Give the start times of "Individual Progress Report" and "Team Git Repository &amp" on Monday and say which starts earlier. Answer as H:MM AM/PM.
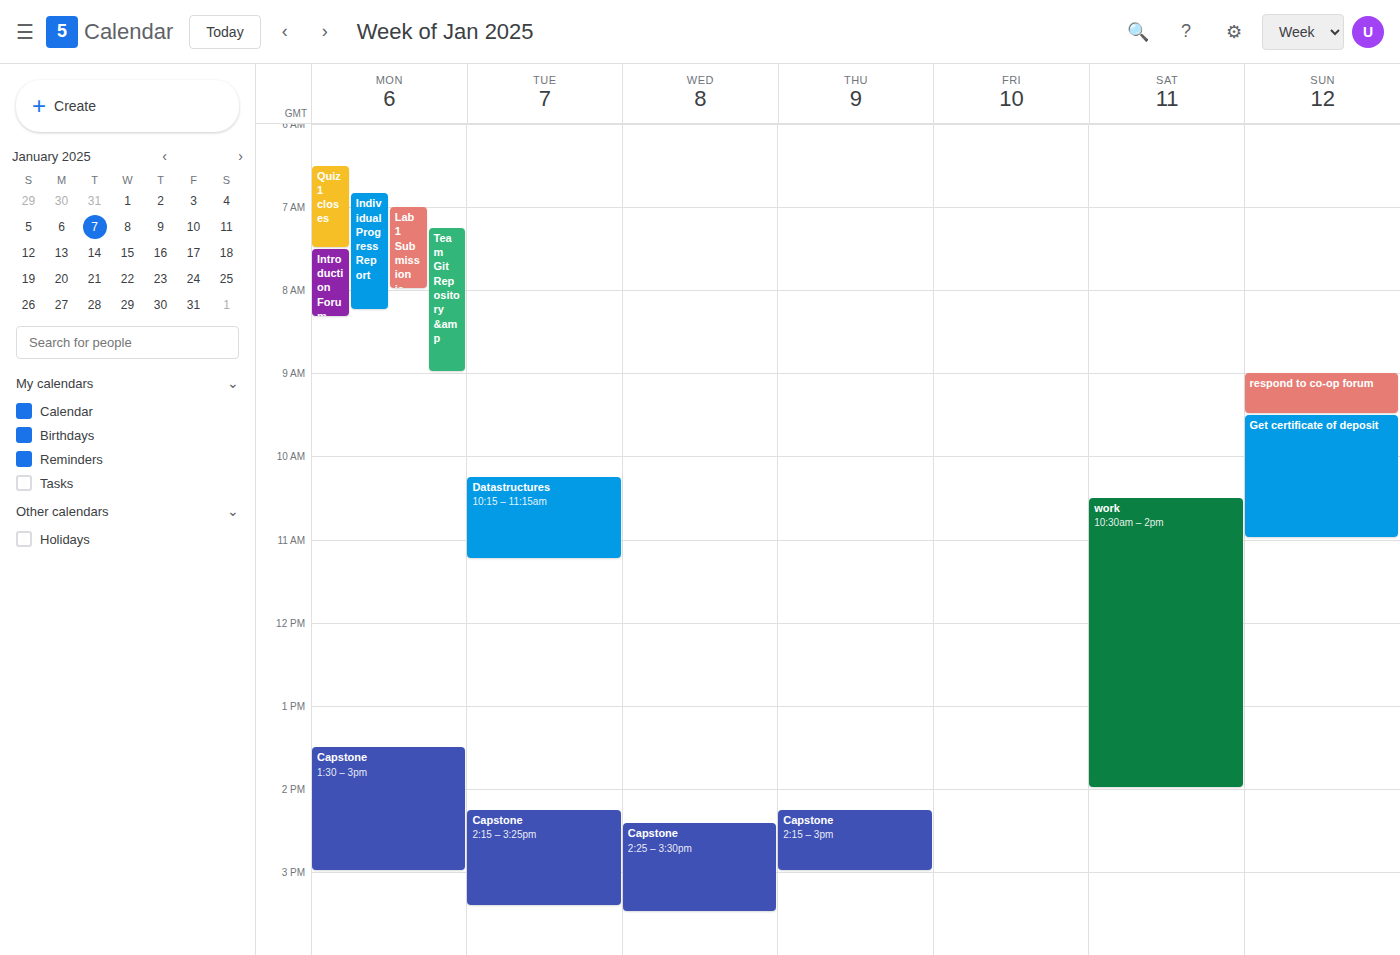
"Individual Progress Report" 6:50 AM; "Team Git Repository &amp" 7:15 AM.